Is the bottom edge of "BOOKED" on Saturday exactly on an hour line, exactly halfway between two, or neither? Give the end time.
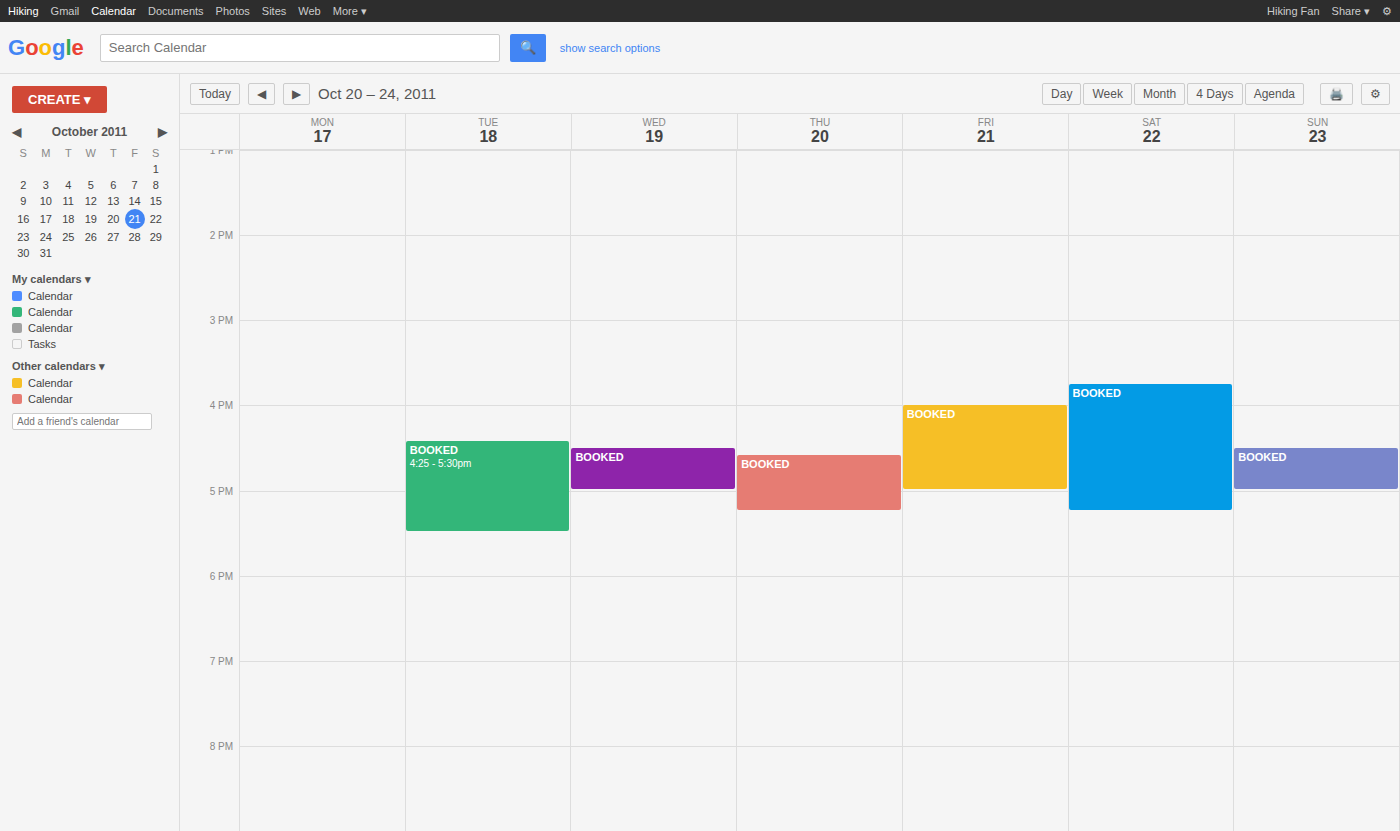
5:15 PM -- neither: a quarter of the way from the 5 PM line to the 6 PM line.